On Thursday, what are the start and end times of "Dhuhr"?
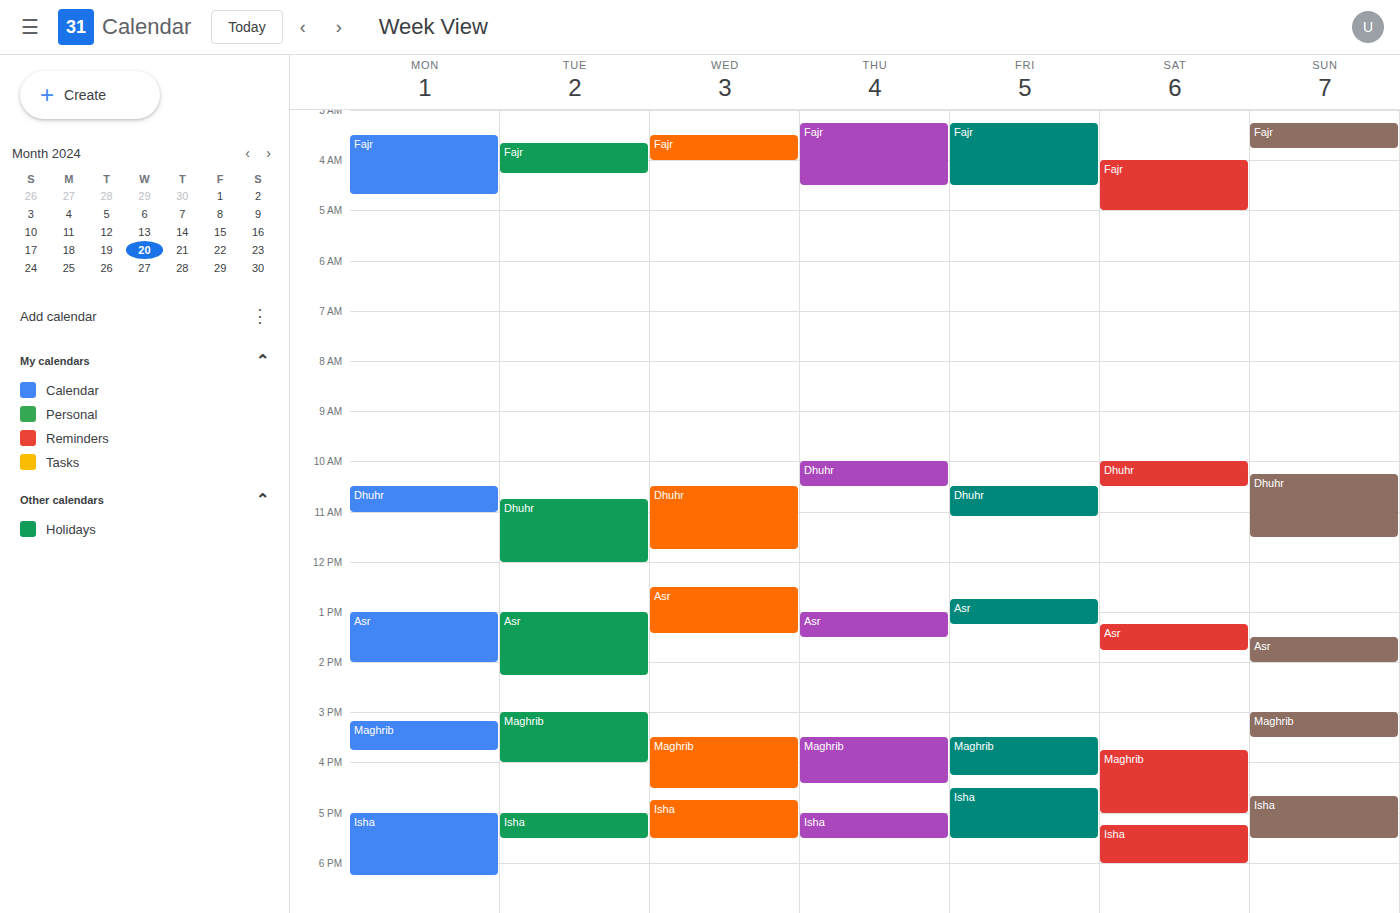
10:00 to 10:30